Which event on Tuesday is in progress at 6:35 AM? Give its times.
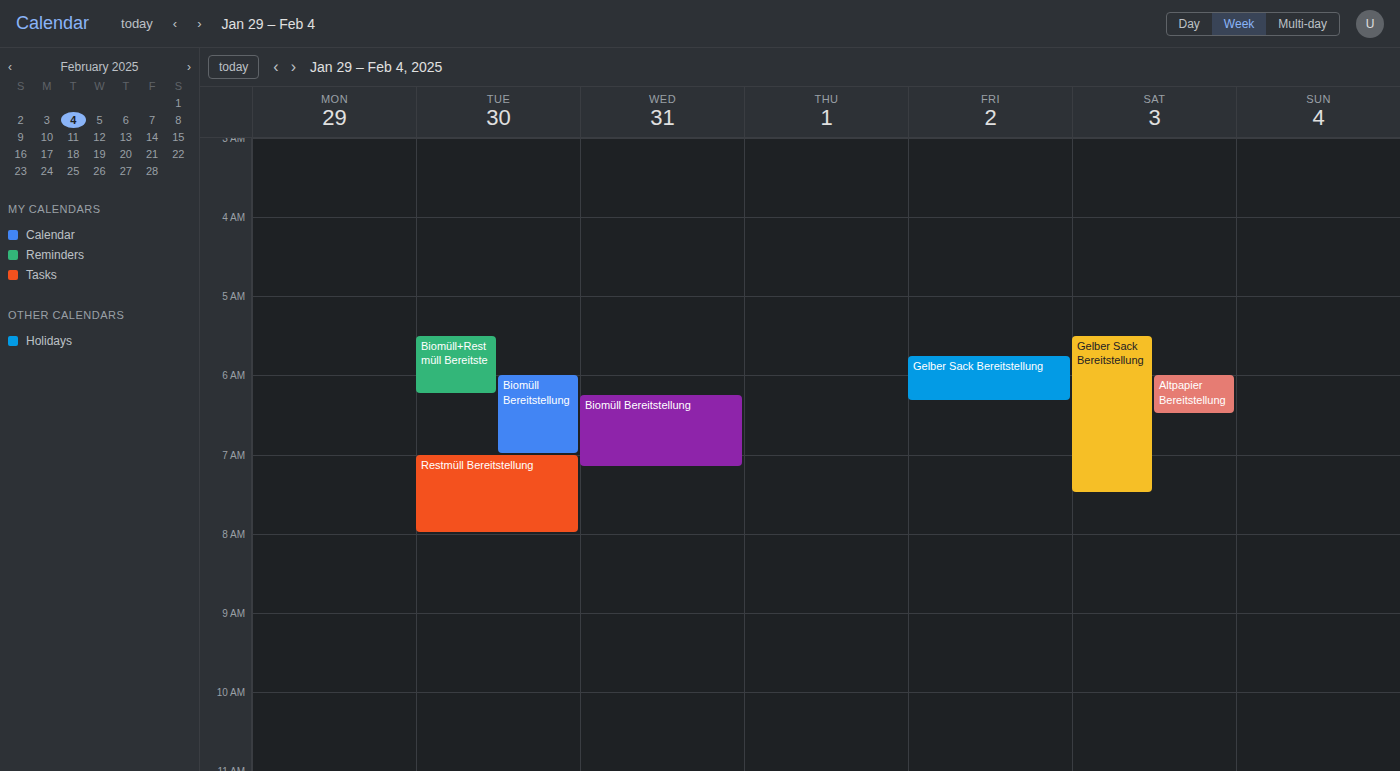
"Biomüll Bereitstellung", 6:00 AM to 7:00 AM